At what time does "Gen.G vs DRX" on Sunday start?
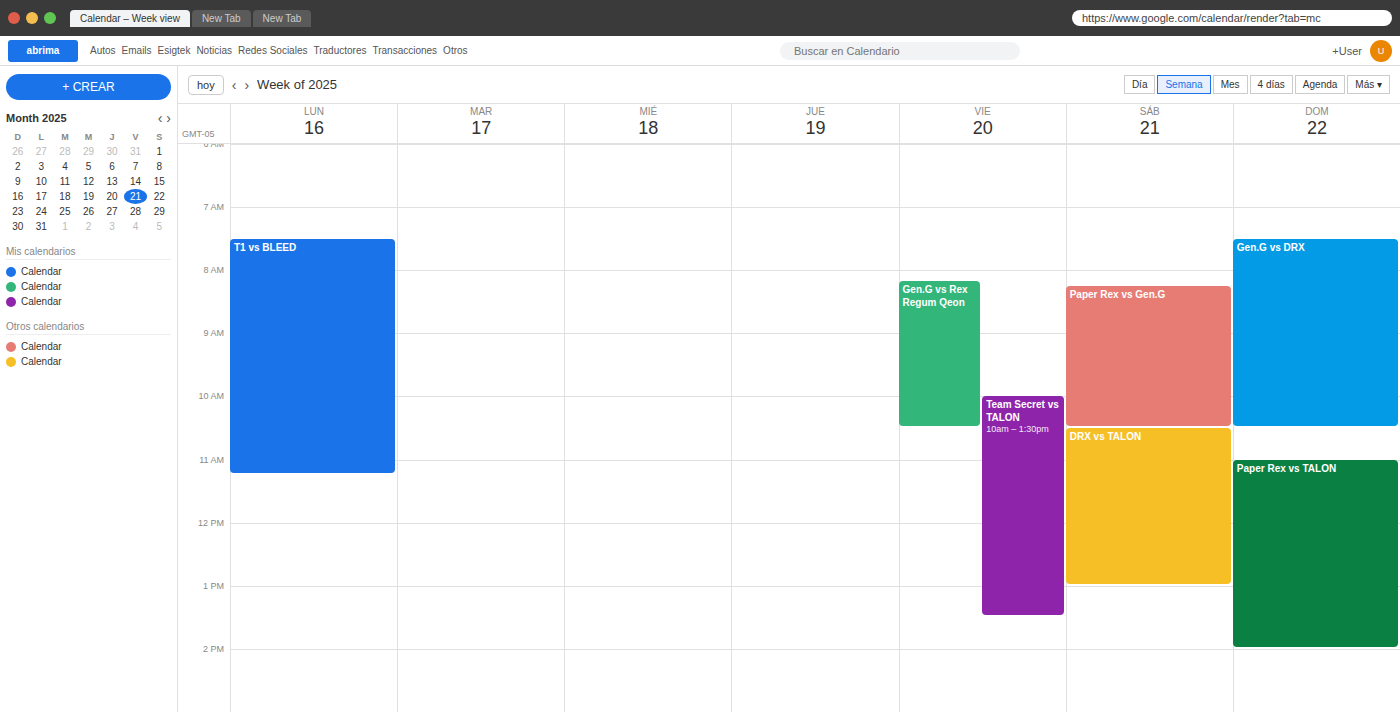
07:30